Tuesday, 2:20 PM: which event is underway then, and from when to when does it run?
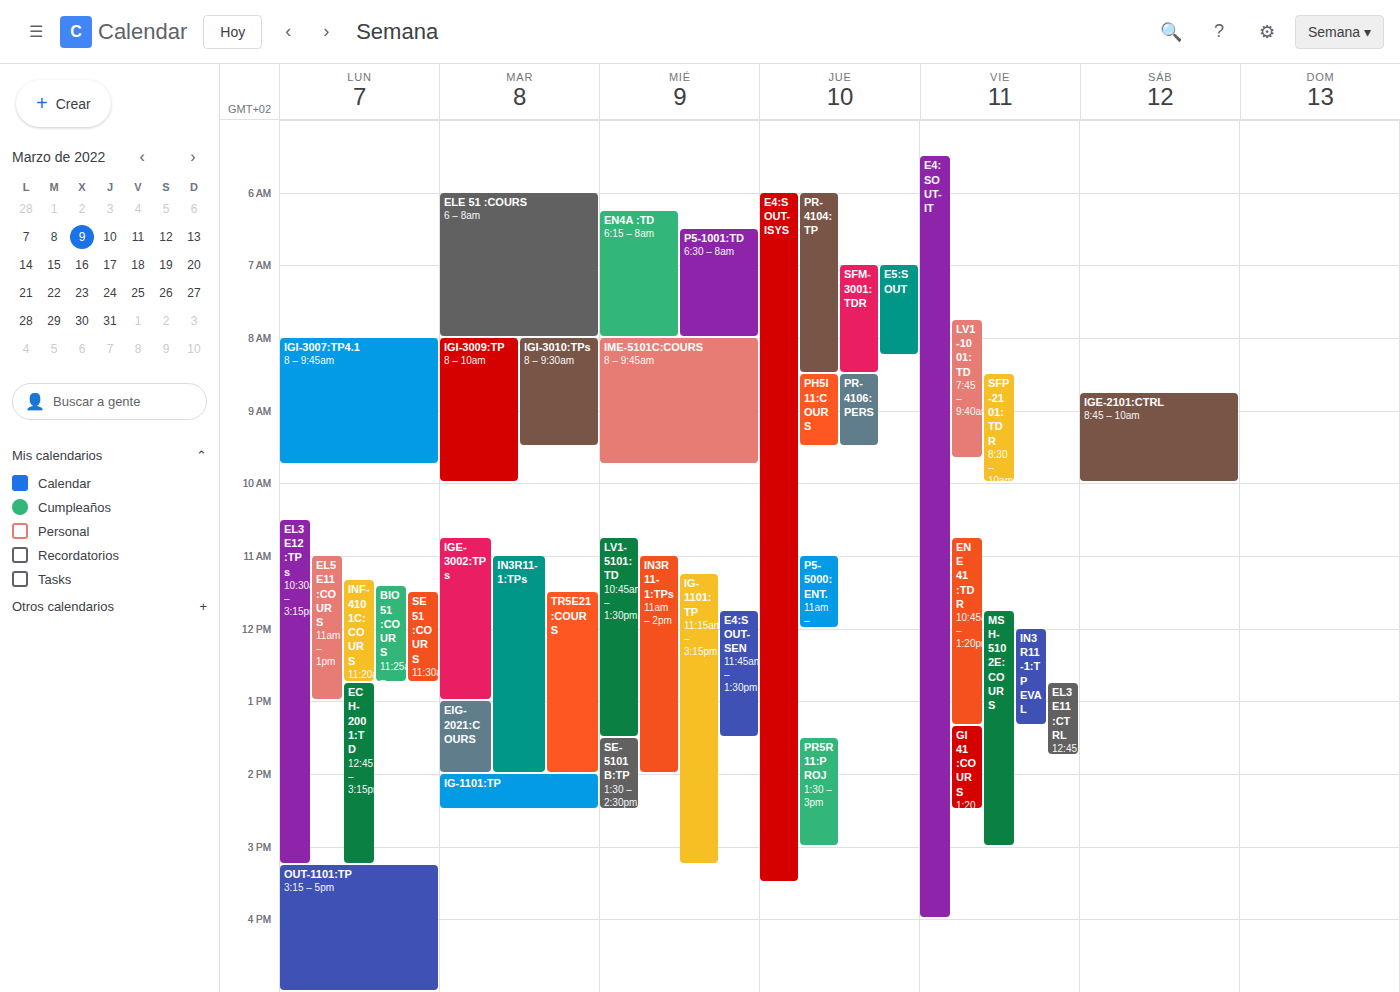
"IG-1101:TP", 2:00 PM to 2:30 PM